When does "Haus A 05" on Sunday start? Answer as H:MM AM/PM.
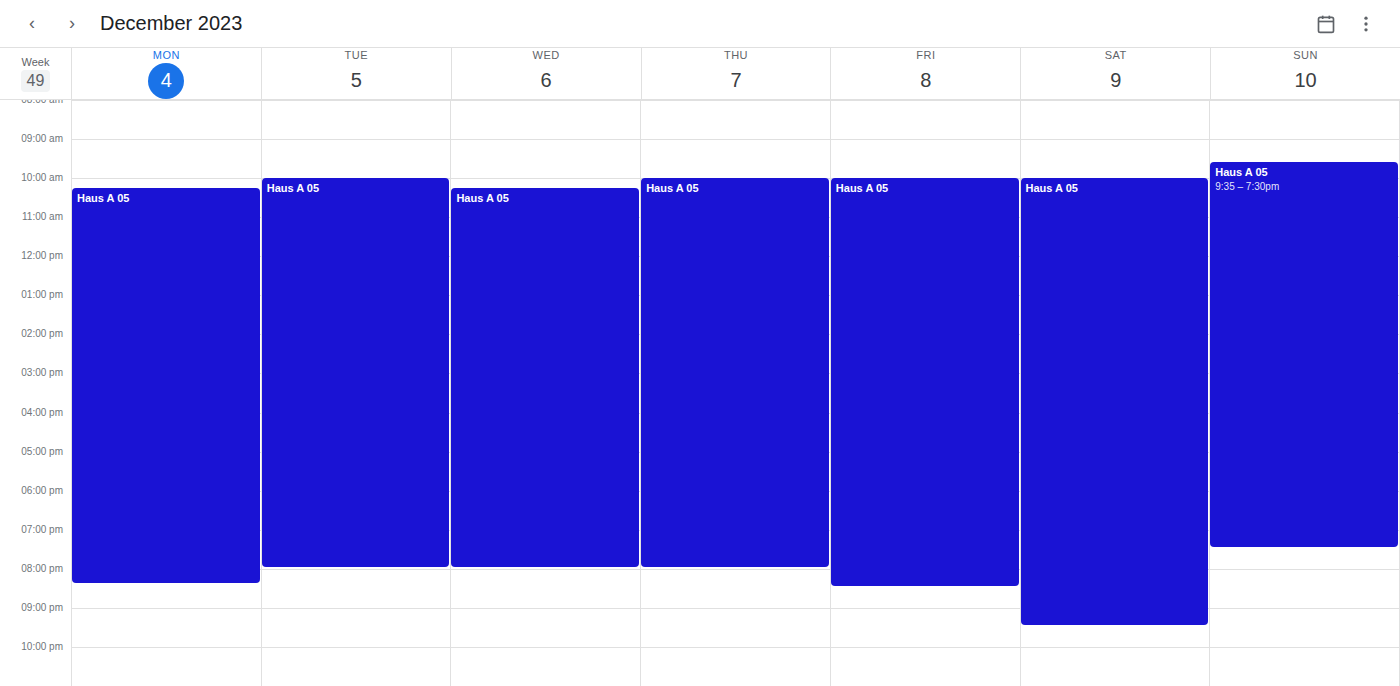
9:35 AM